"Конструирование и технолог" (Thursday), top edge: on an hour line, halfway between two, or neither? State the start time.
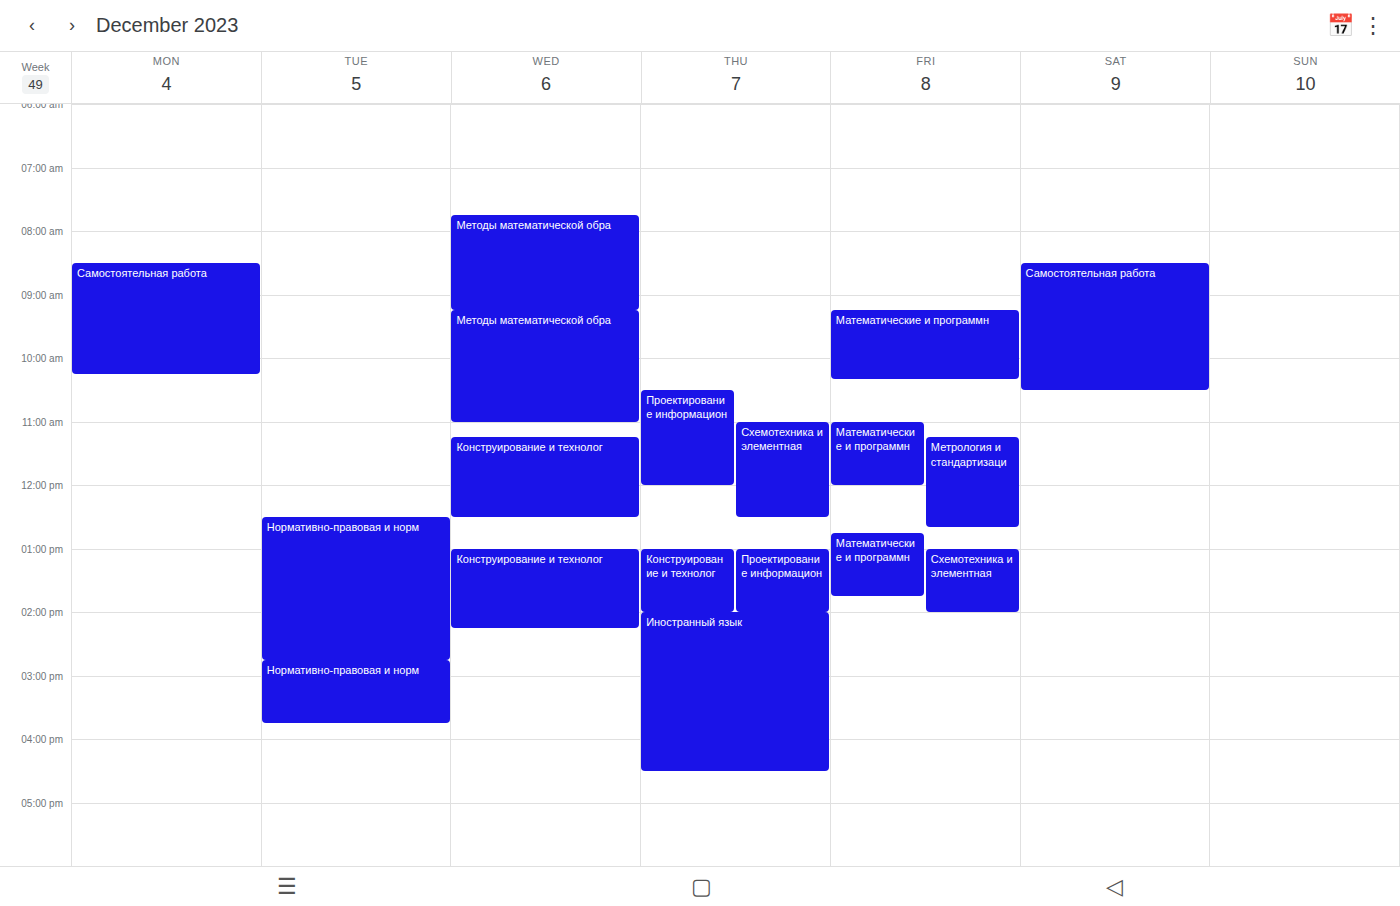
1:00 PM -- exactly on the 1 PM line.